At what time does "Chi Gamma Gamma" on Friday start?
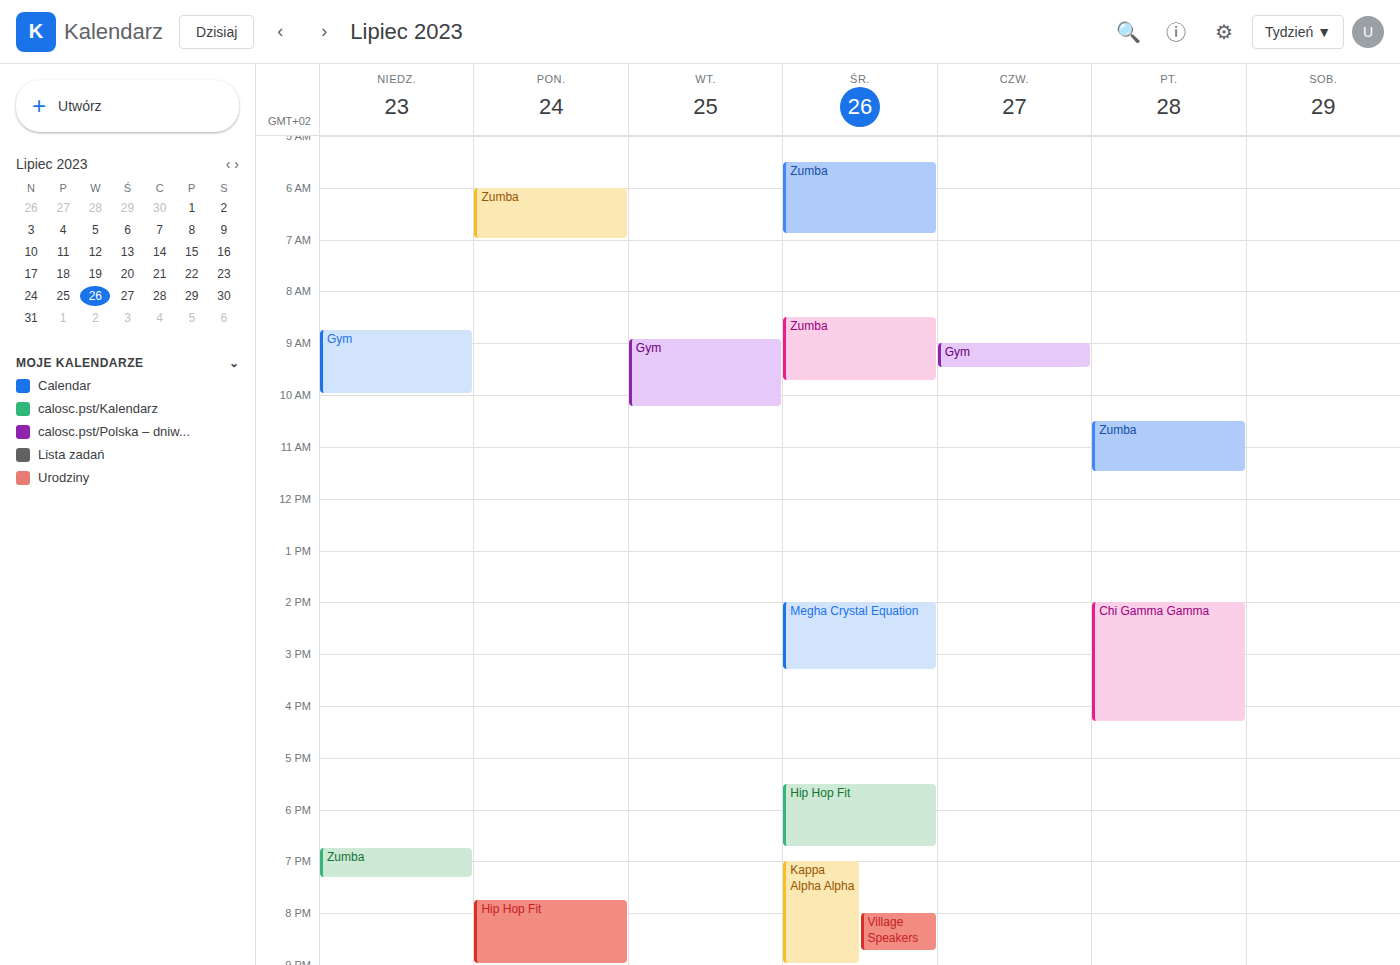
2:00 PM